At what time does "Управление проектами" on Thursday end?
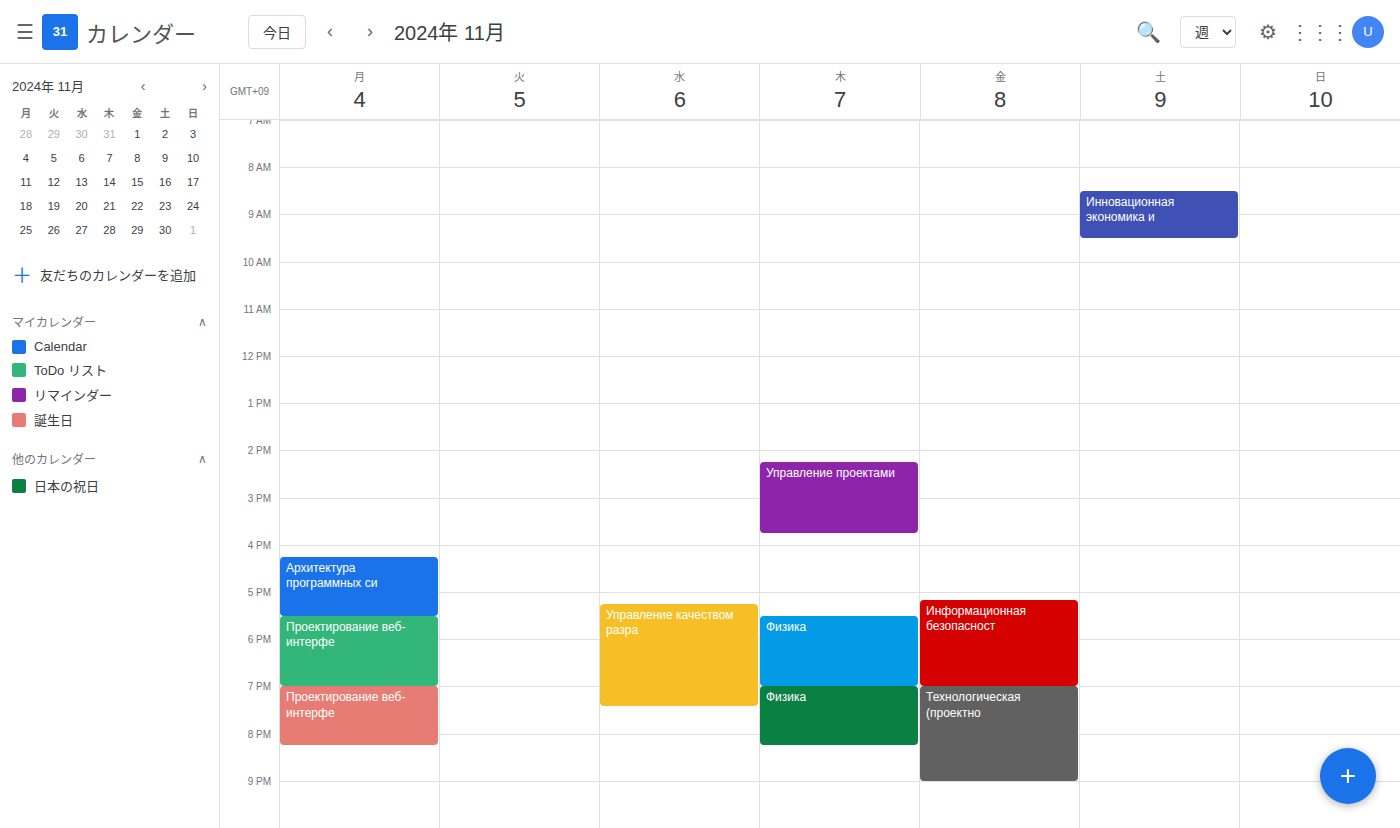
3:45 PM